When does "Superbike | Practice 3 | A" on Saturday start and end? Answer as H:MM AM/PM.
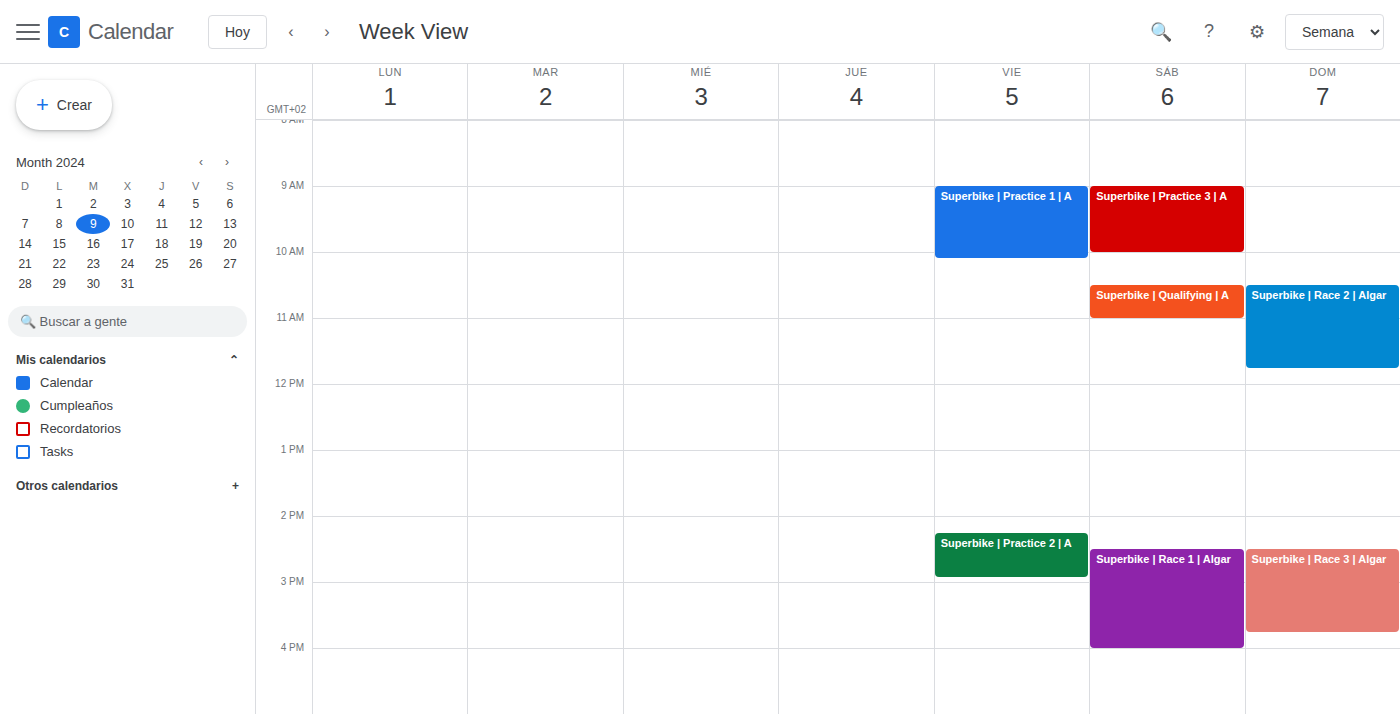
9:00 AM to 10:00 AM